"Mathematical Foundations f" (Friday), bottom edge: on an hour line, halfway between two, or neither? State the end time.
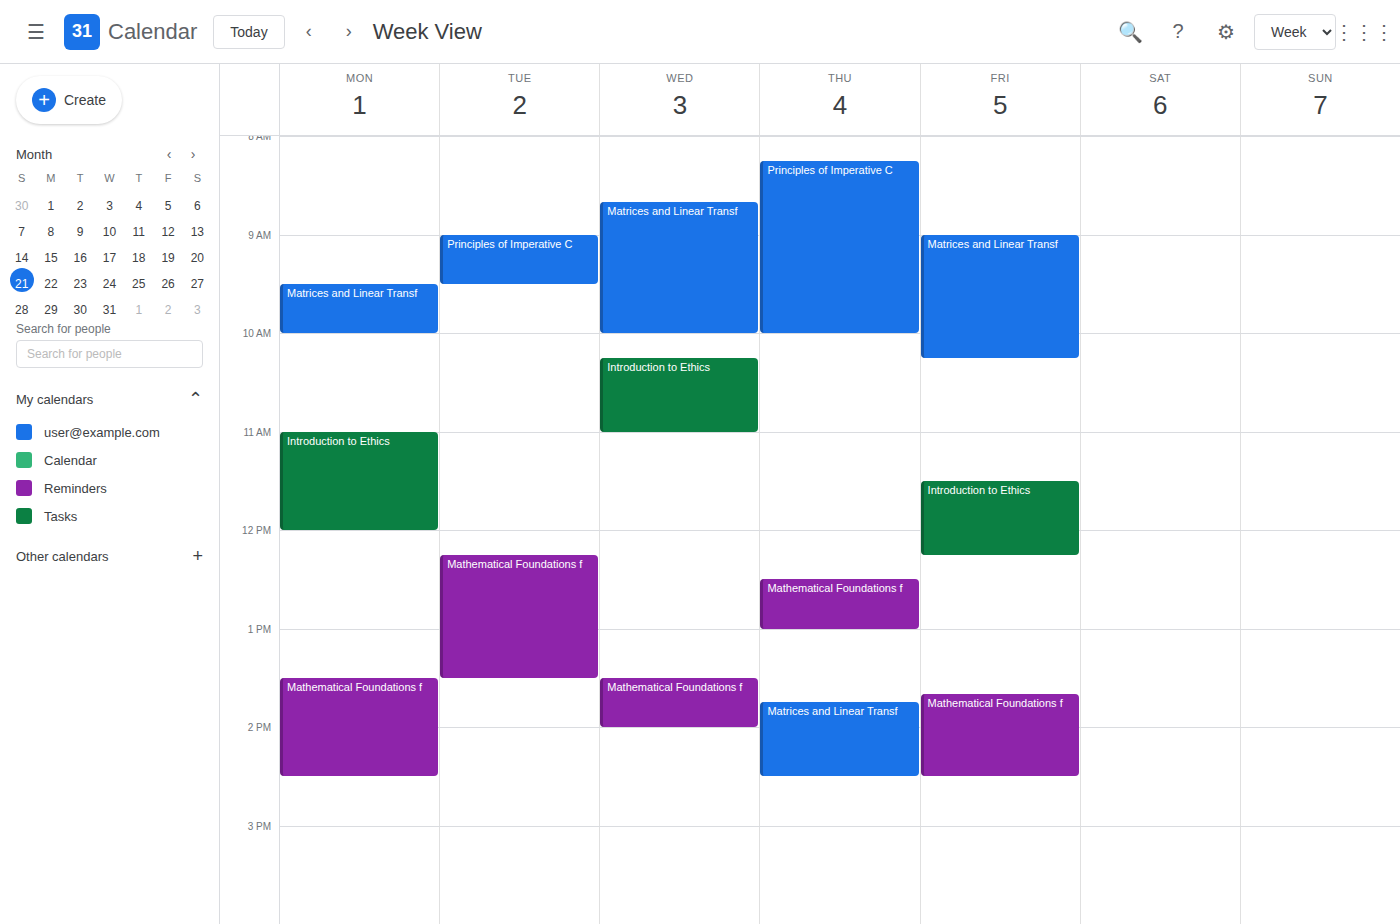
2:30 PM -- halfway between the 2 PM and 3 PM lines.